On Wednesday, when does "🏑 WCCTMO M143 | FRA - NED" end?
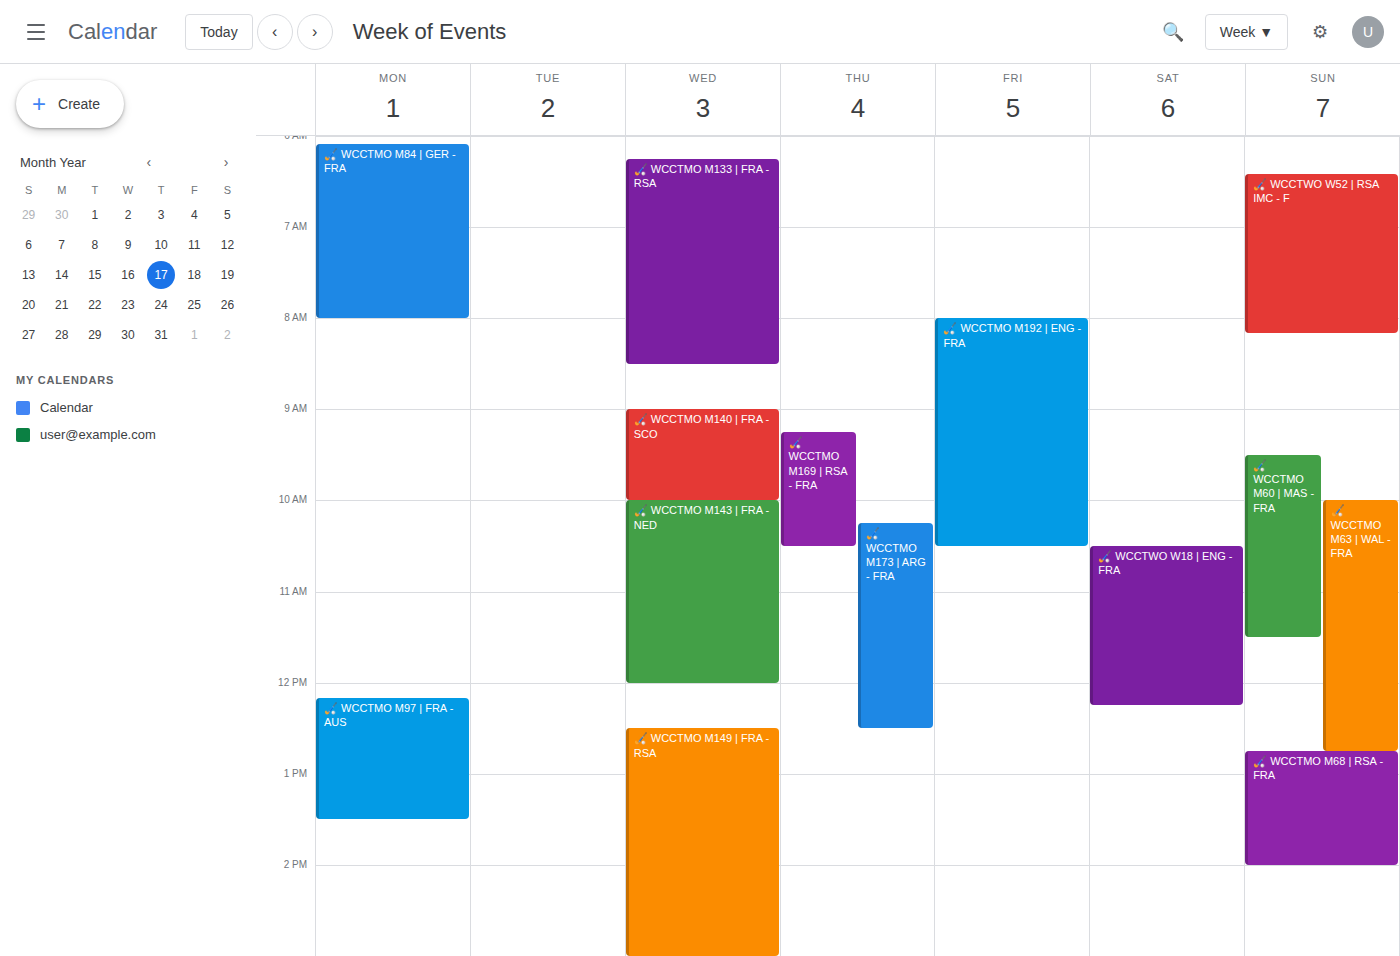
12:00 PM